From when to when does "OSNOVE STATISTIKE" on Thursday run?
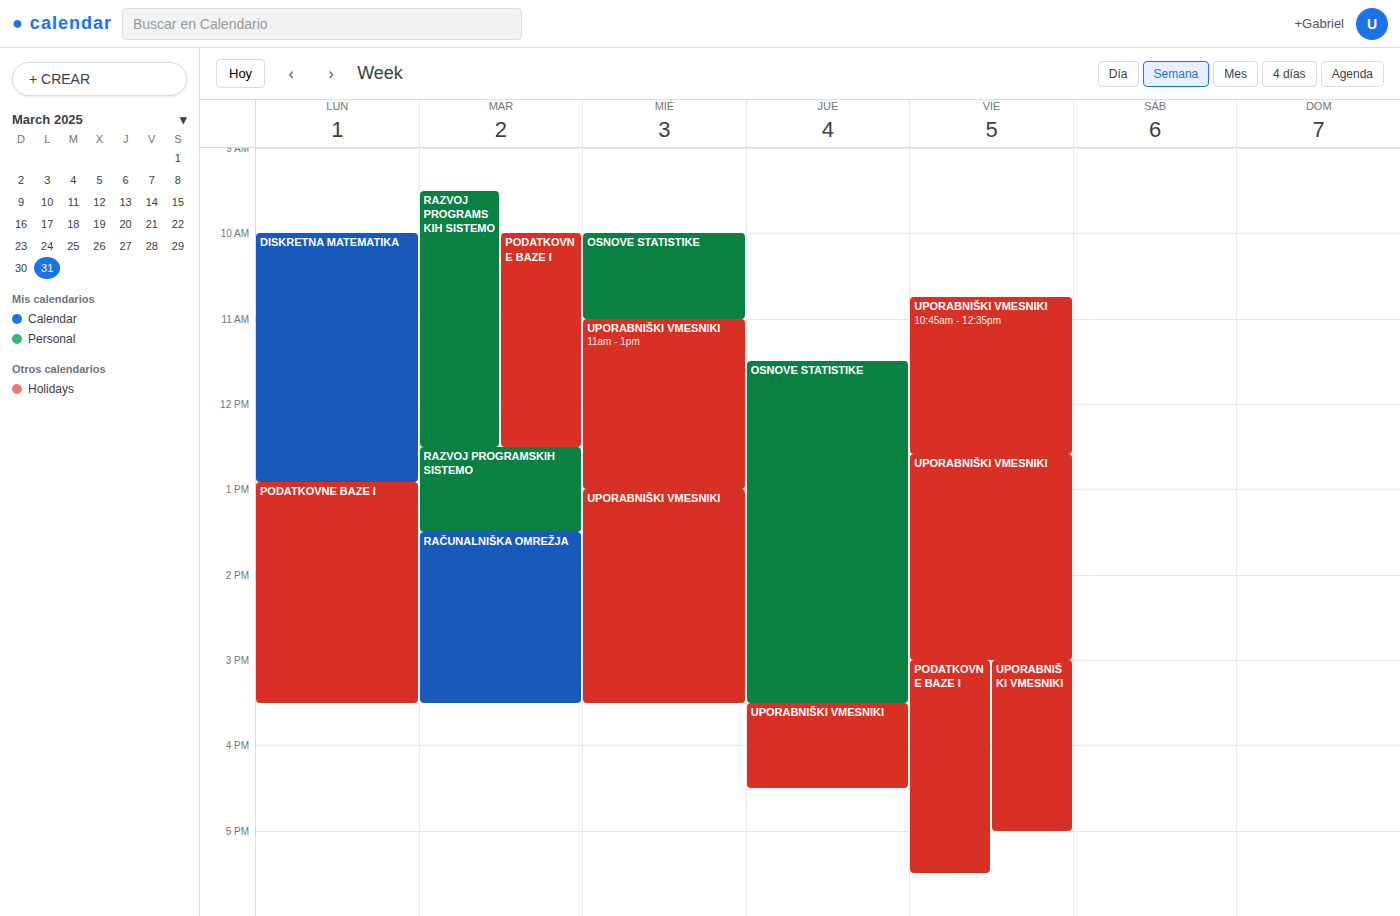
11:30 AM to 3:30 PM